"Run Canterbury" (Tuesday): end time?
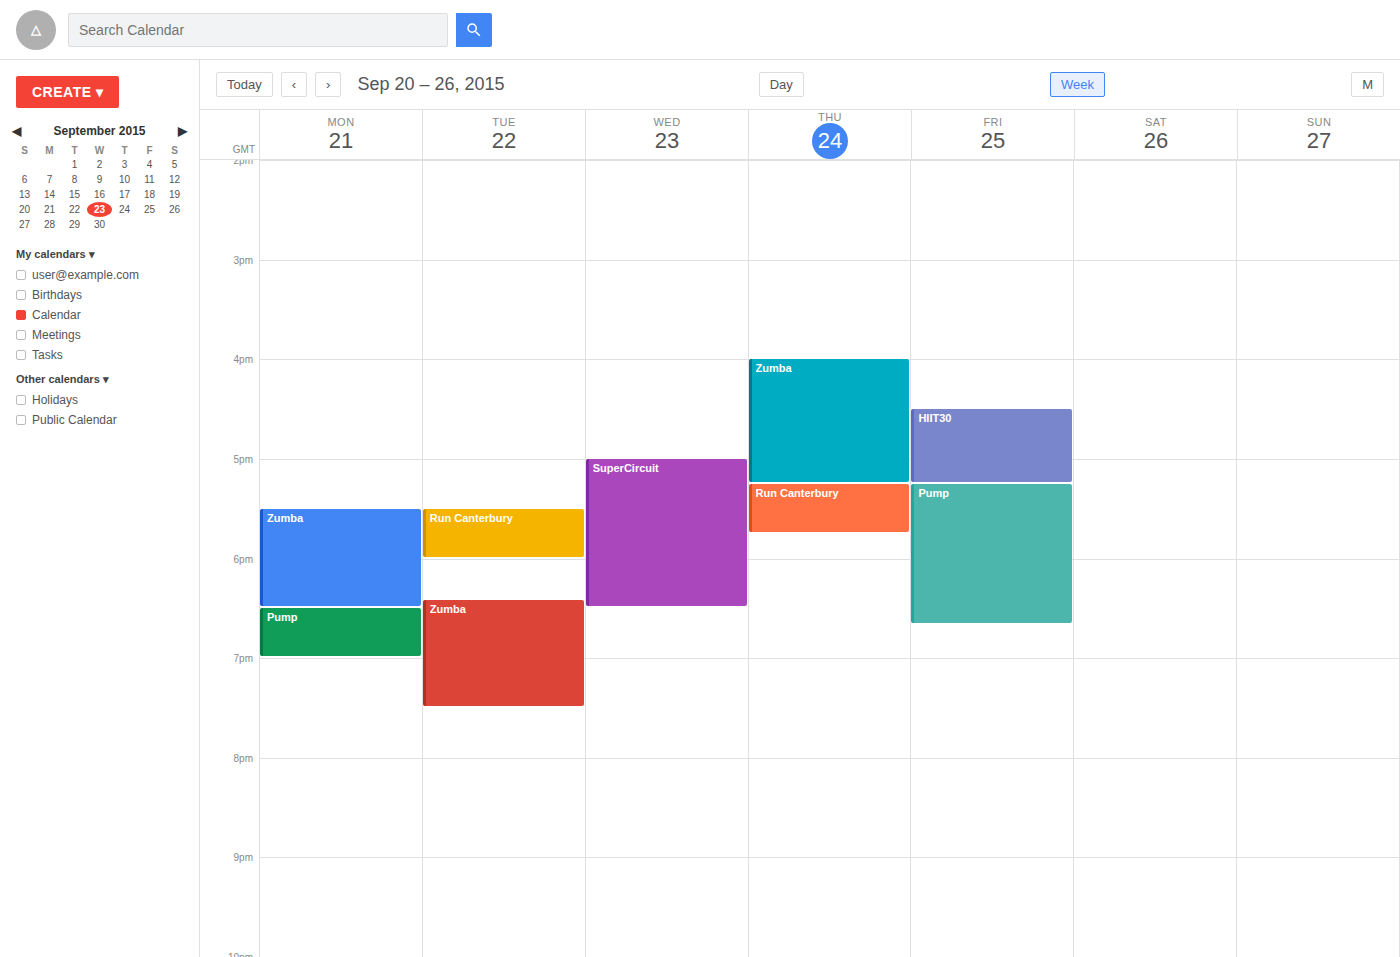
6:00 PM